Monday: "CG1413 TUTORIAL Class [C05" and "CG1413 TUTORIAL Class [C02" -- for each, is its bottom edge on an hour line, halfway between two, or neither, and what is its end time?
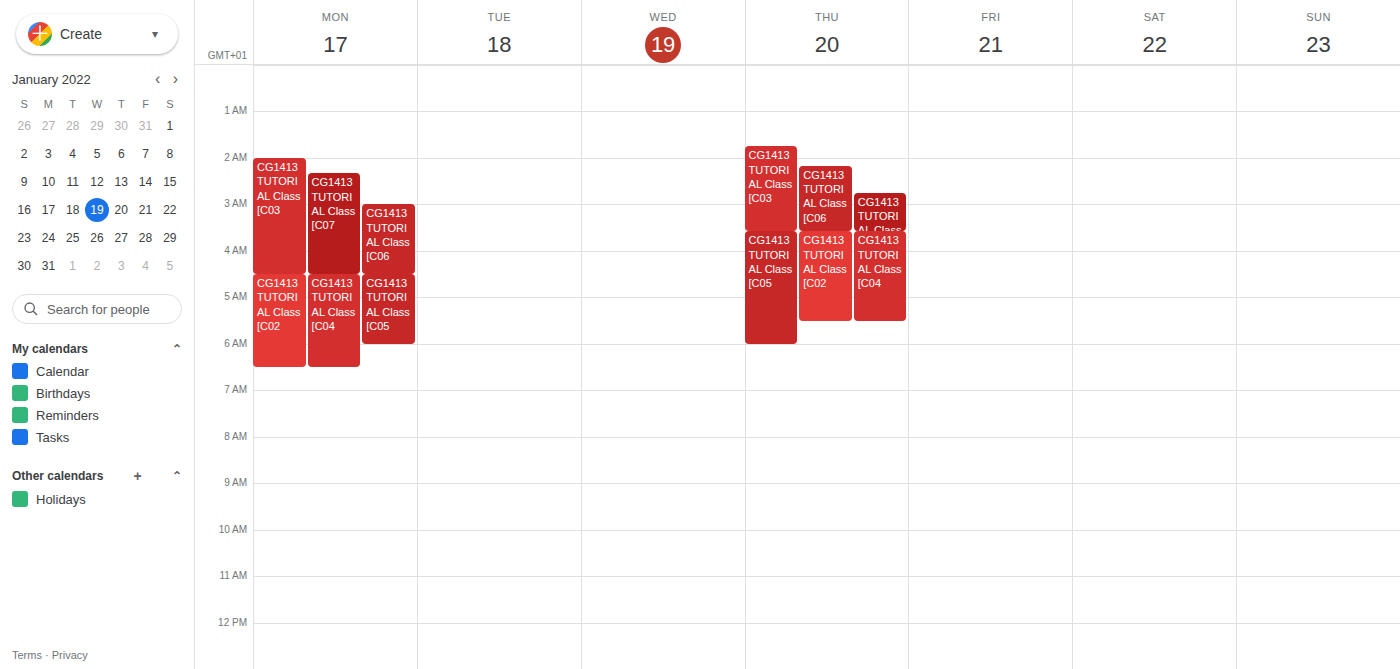
"CG1413 TUTORIAL Class [C05": 06:00, exactly on the 06:00 line. "CG1413 TUTORIAL Class [C02": 06:30, halfway between the 06:00 and 07:00 lines.